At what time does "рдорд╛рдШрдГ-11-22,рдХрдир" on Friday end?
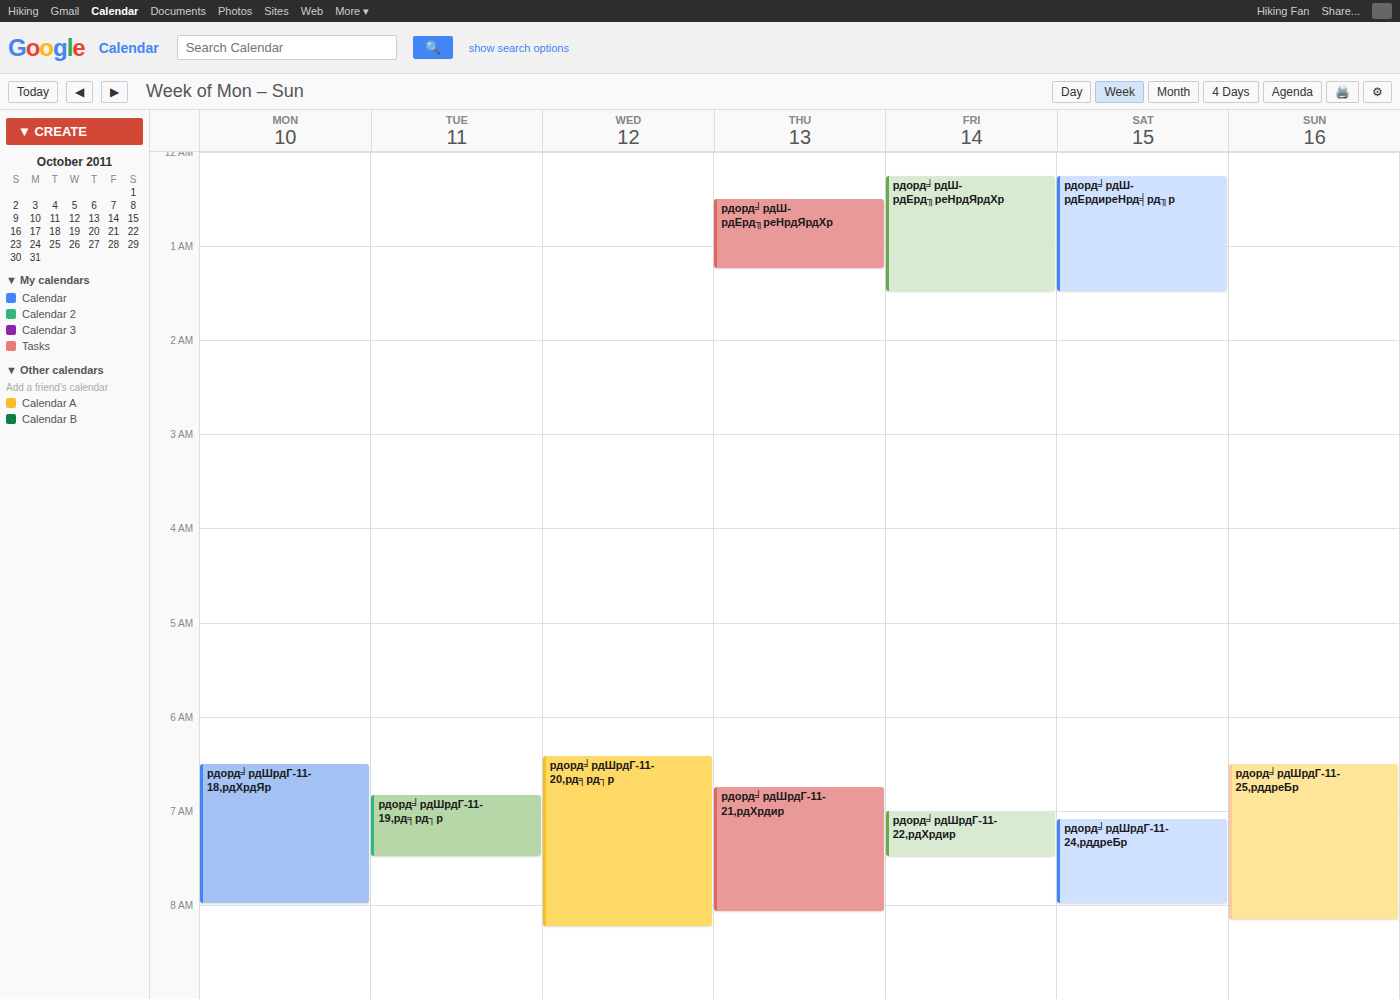
07:30